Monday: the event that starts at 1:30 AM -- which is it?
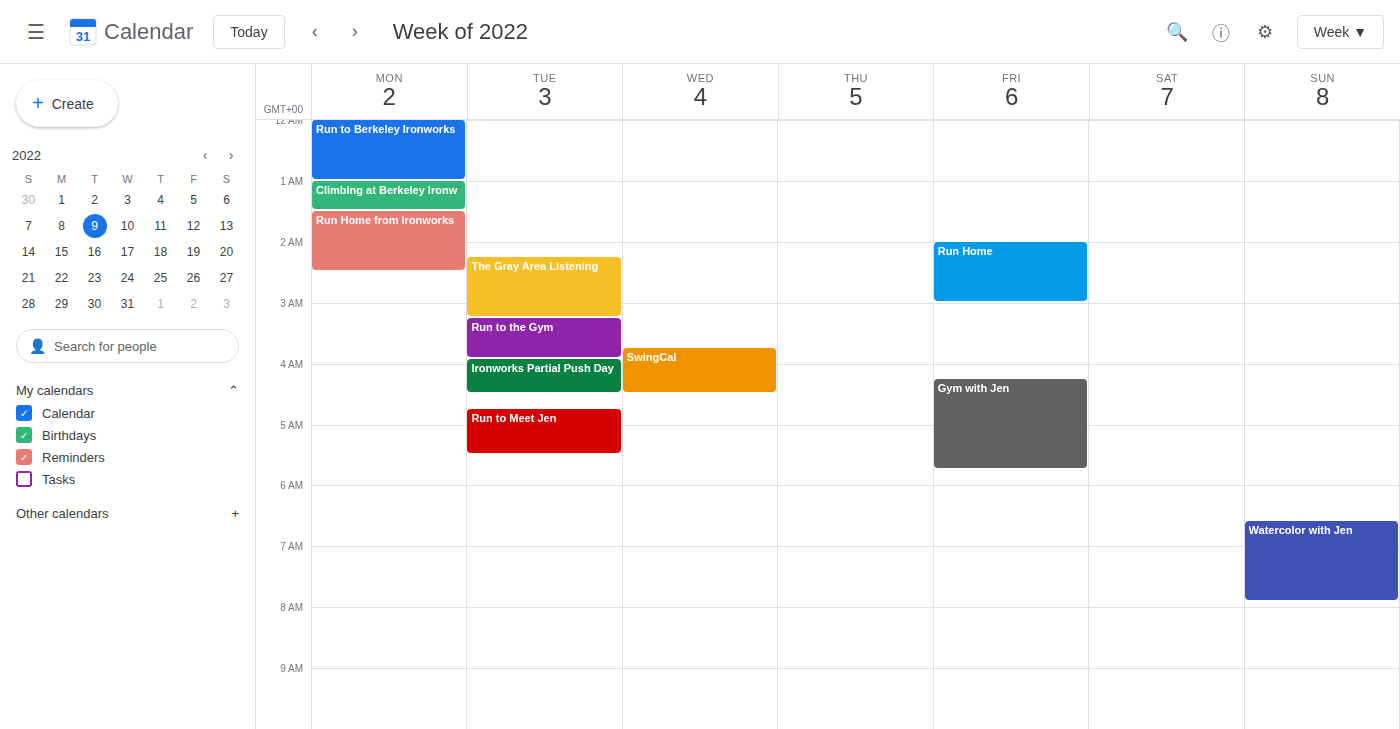
"Run Home from Ironworks"